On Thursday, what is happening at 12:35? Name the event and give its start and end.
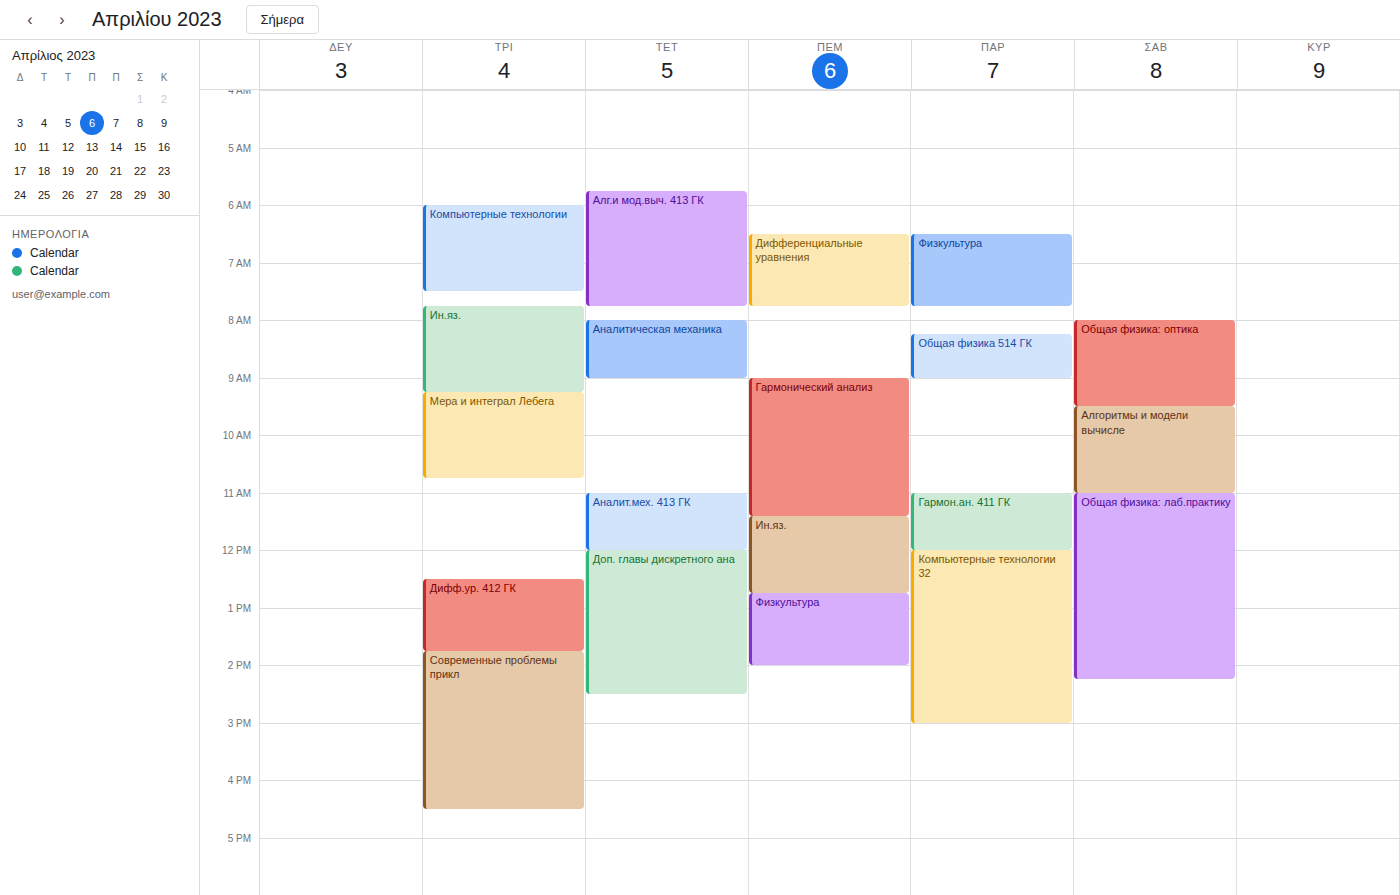
"Ин.яз.", 11:25 to 12:45